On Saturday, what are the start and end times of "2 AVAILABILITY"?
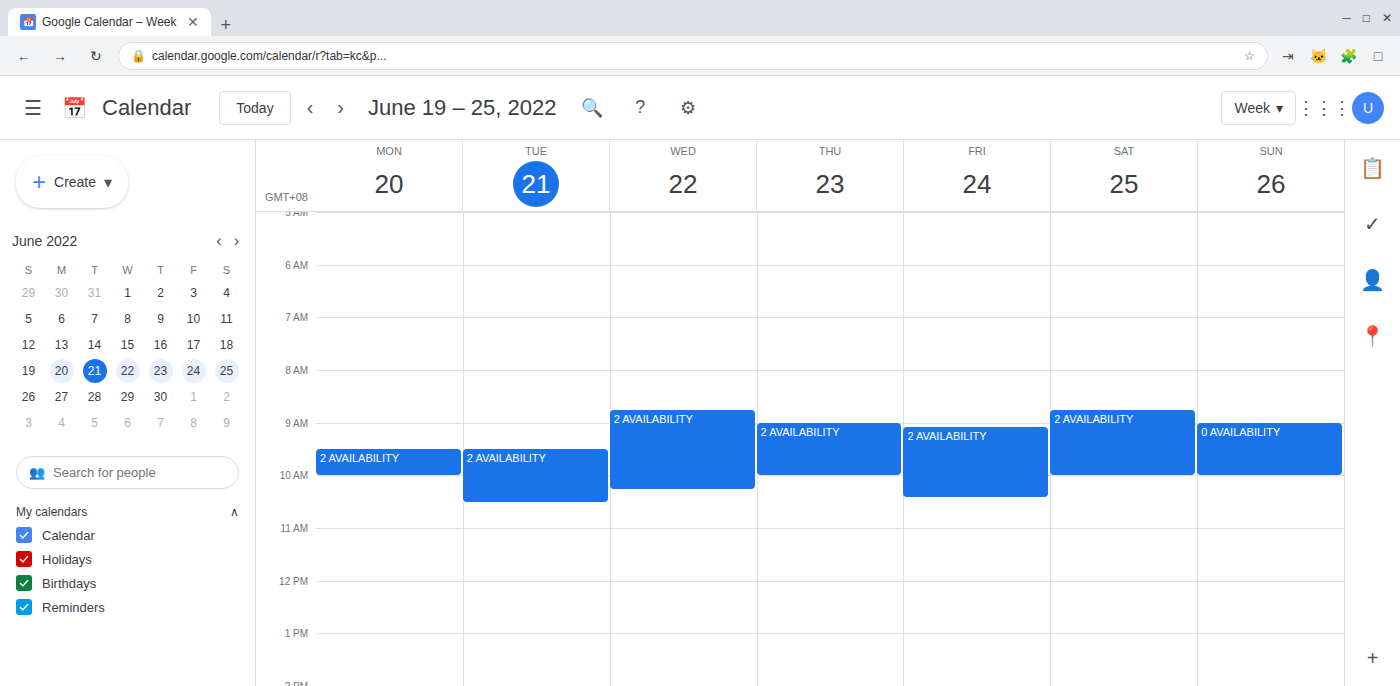
8:45 AM to 10:00 AM